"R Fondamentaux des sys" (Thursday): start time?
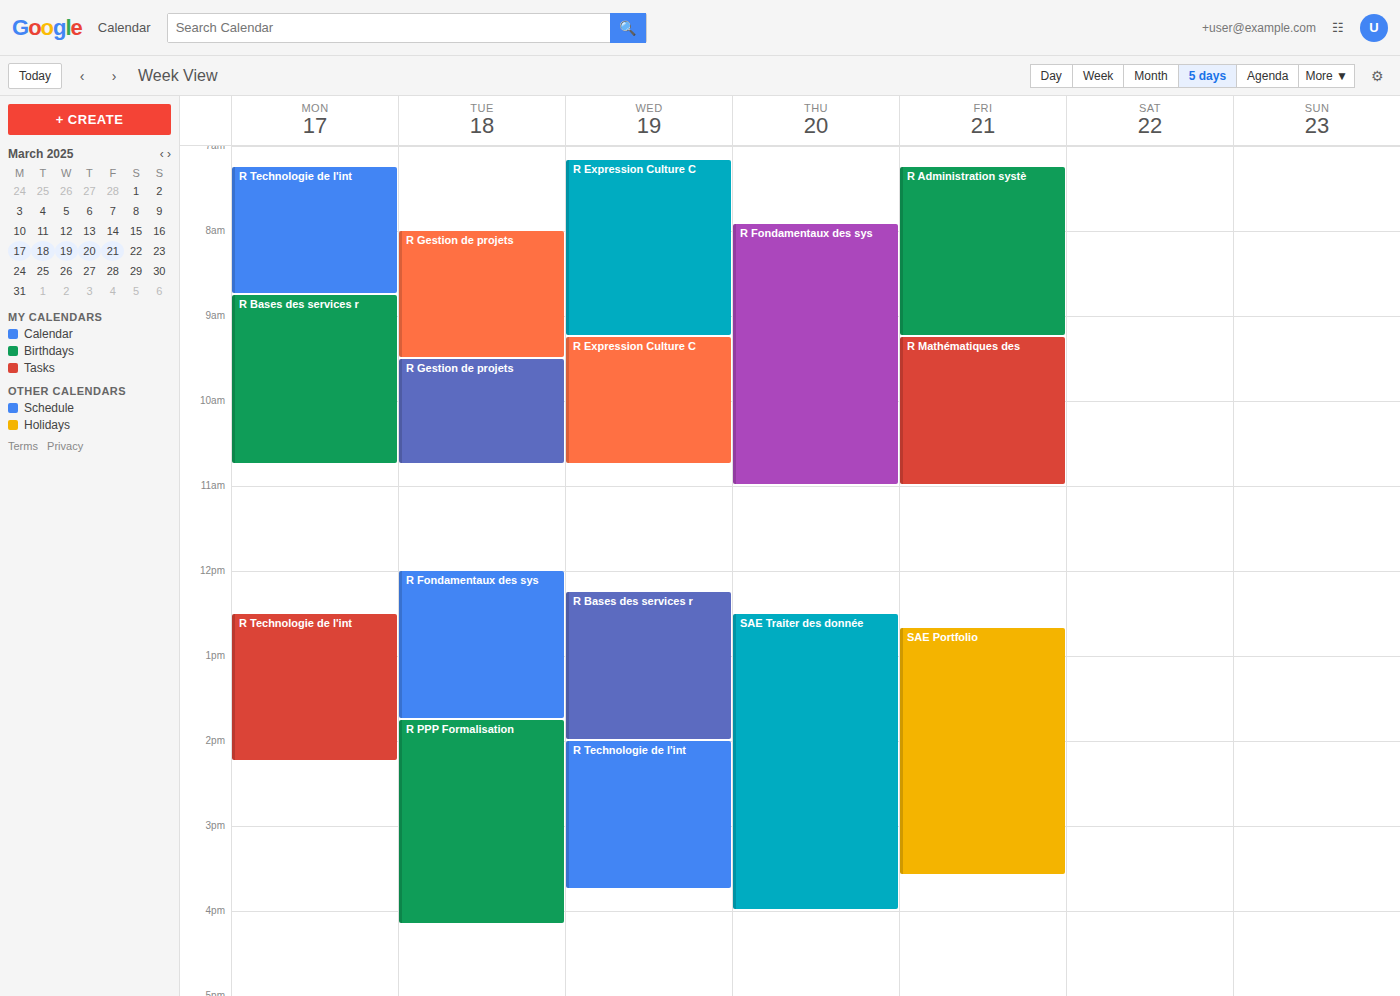
7:55 AM